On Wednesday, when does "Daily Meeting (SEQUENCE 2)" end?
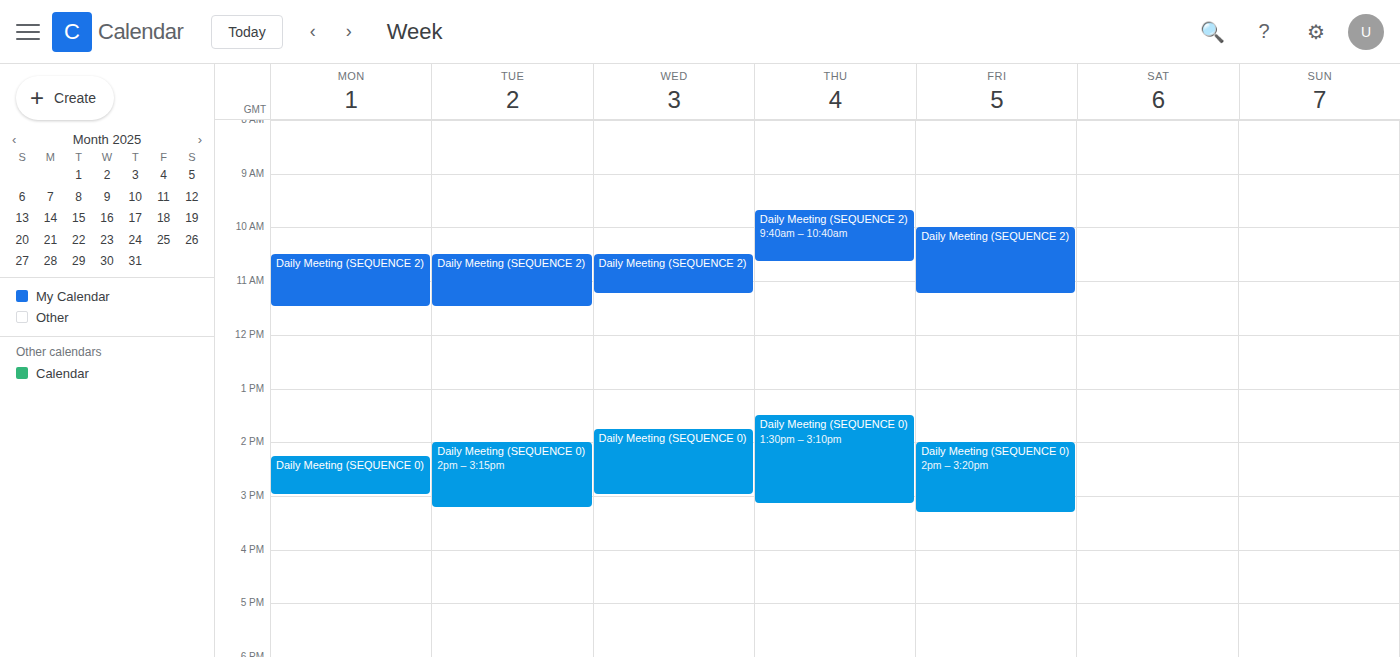
11:15 AM